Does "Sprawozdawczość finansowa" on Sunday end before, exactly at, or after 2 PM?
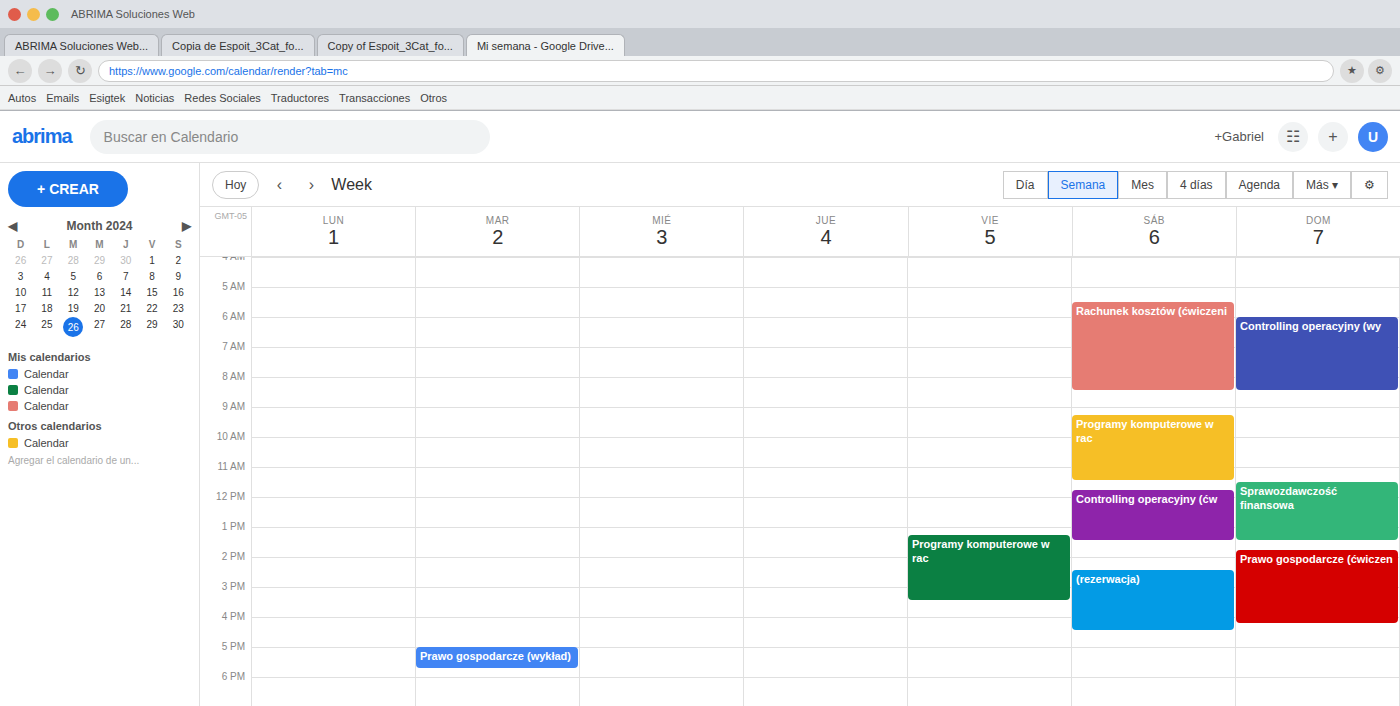
1:30 PM -- before 2 PM, 30 minutes above the 2 PM line.